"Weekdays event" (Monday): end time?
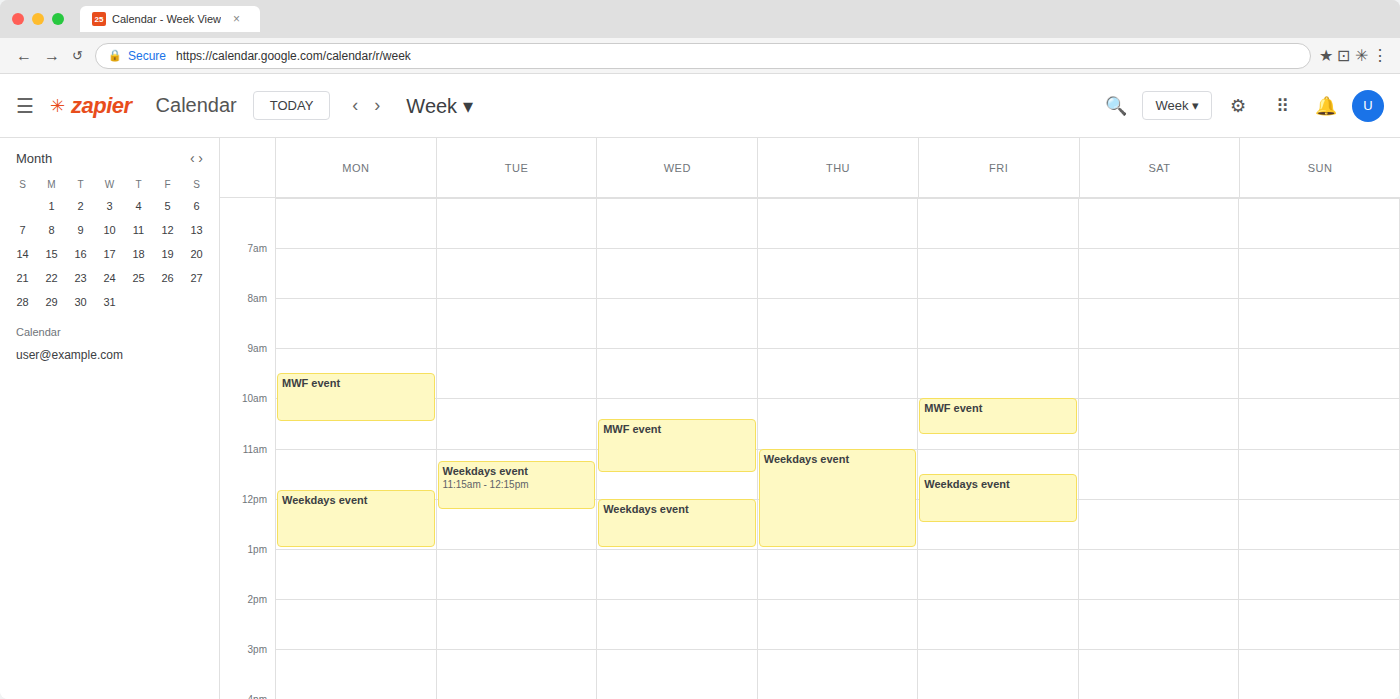
1:00 PM